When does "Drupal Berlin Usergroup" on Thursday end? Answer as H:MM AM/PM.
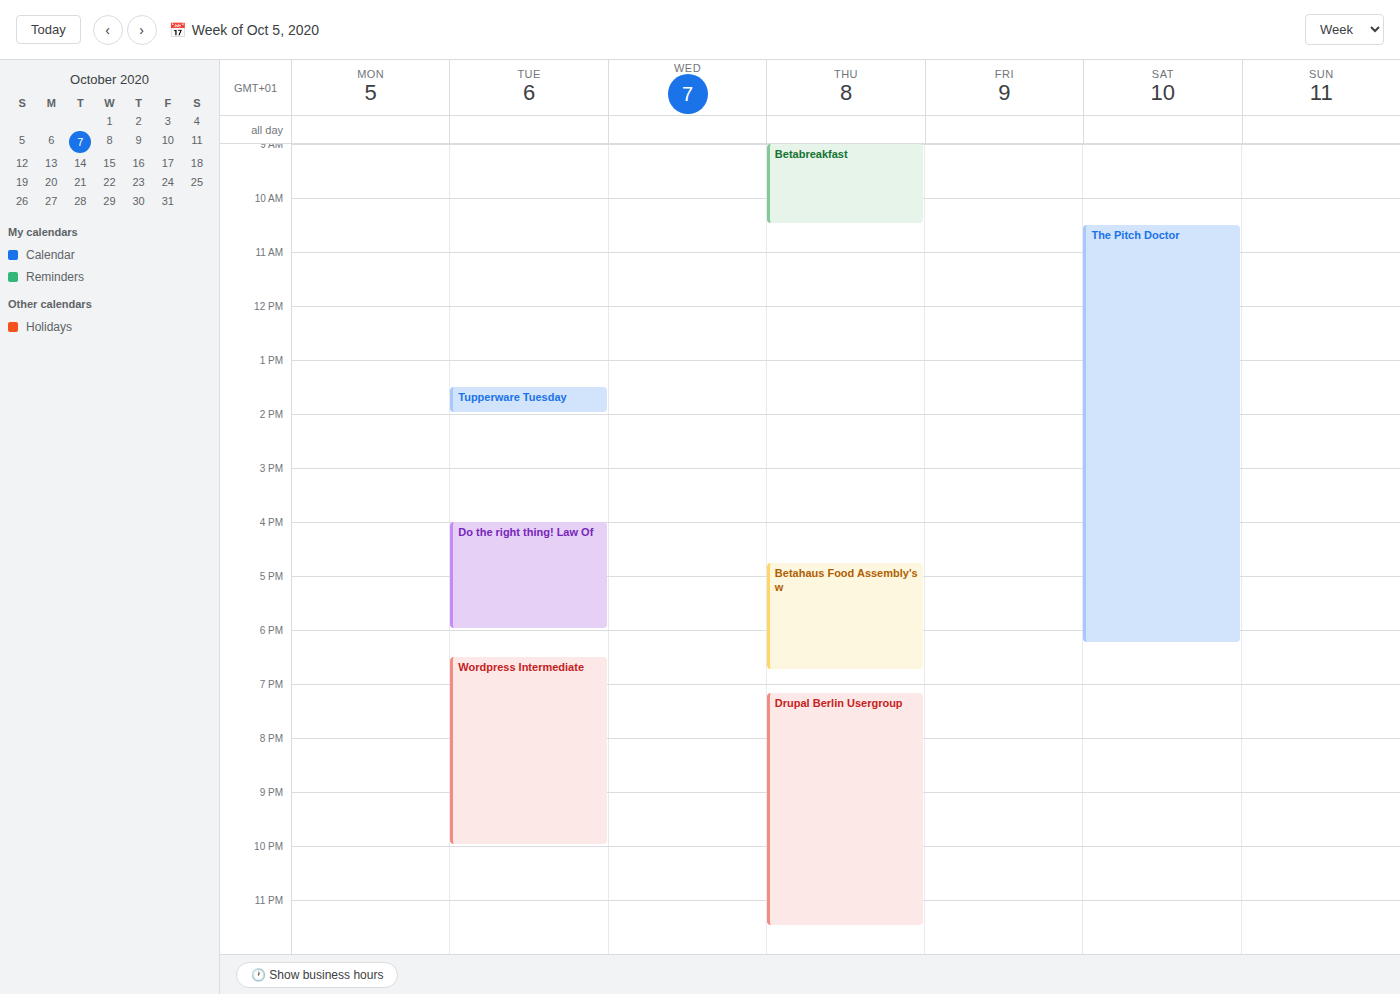
11:30 PM